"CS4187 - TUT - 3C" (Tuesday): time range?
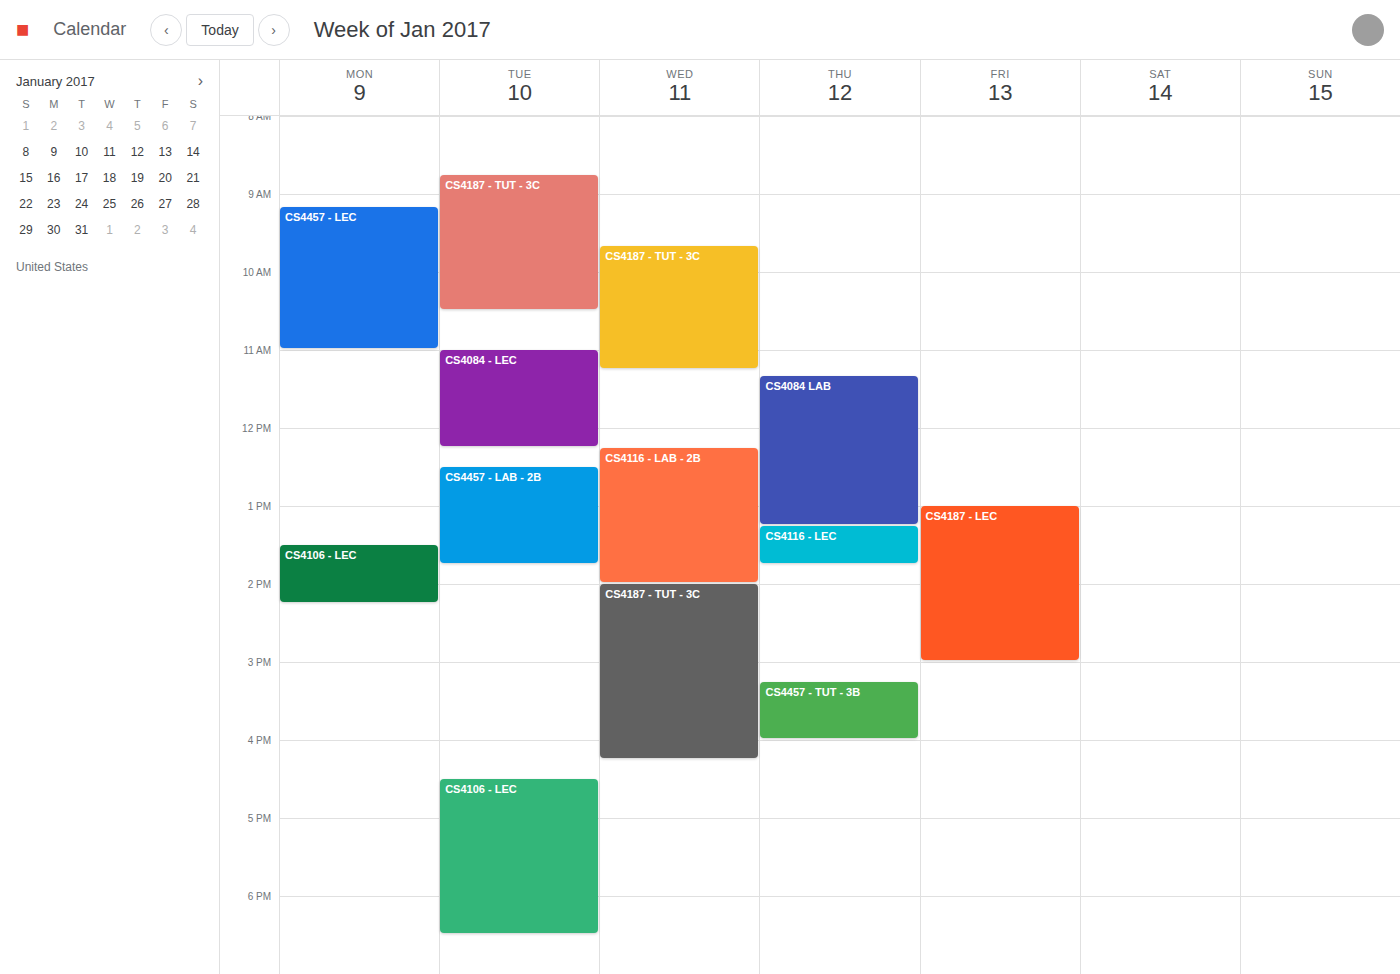
08:45 to 10:30